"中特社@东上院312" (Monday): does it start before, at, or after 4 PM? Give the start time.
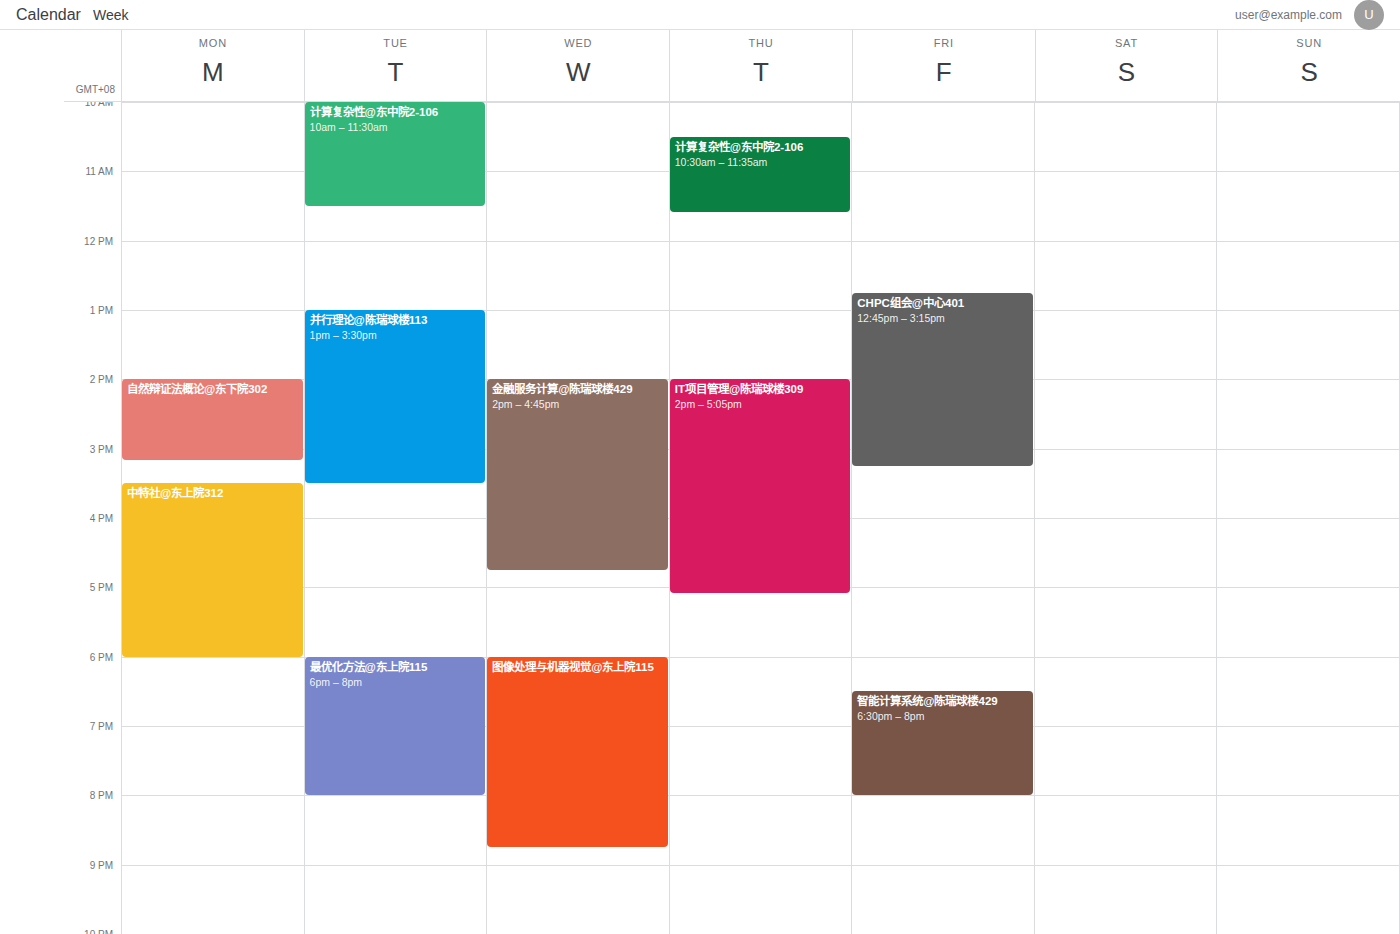
3:30 PM -- before 4 PM, 30 minutes above the 4 PM line.